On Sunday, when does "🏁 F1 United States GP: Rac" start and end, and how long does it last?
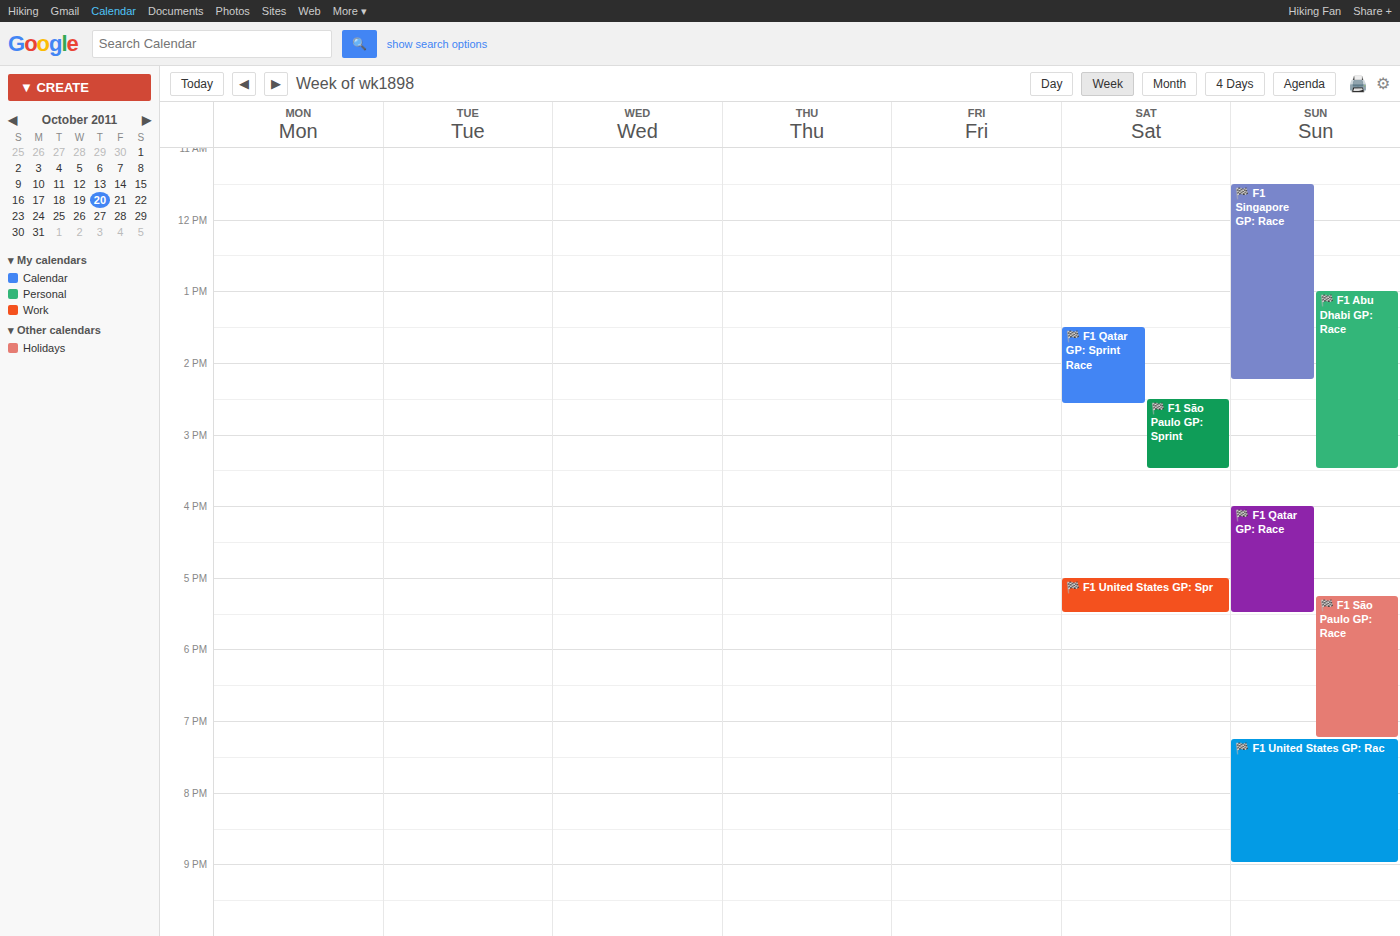
7:15 PM to 9:00 PM, 1 hour 45 minutes